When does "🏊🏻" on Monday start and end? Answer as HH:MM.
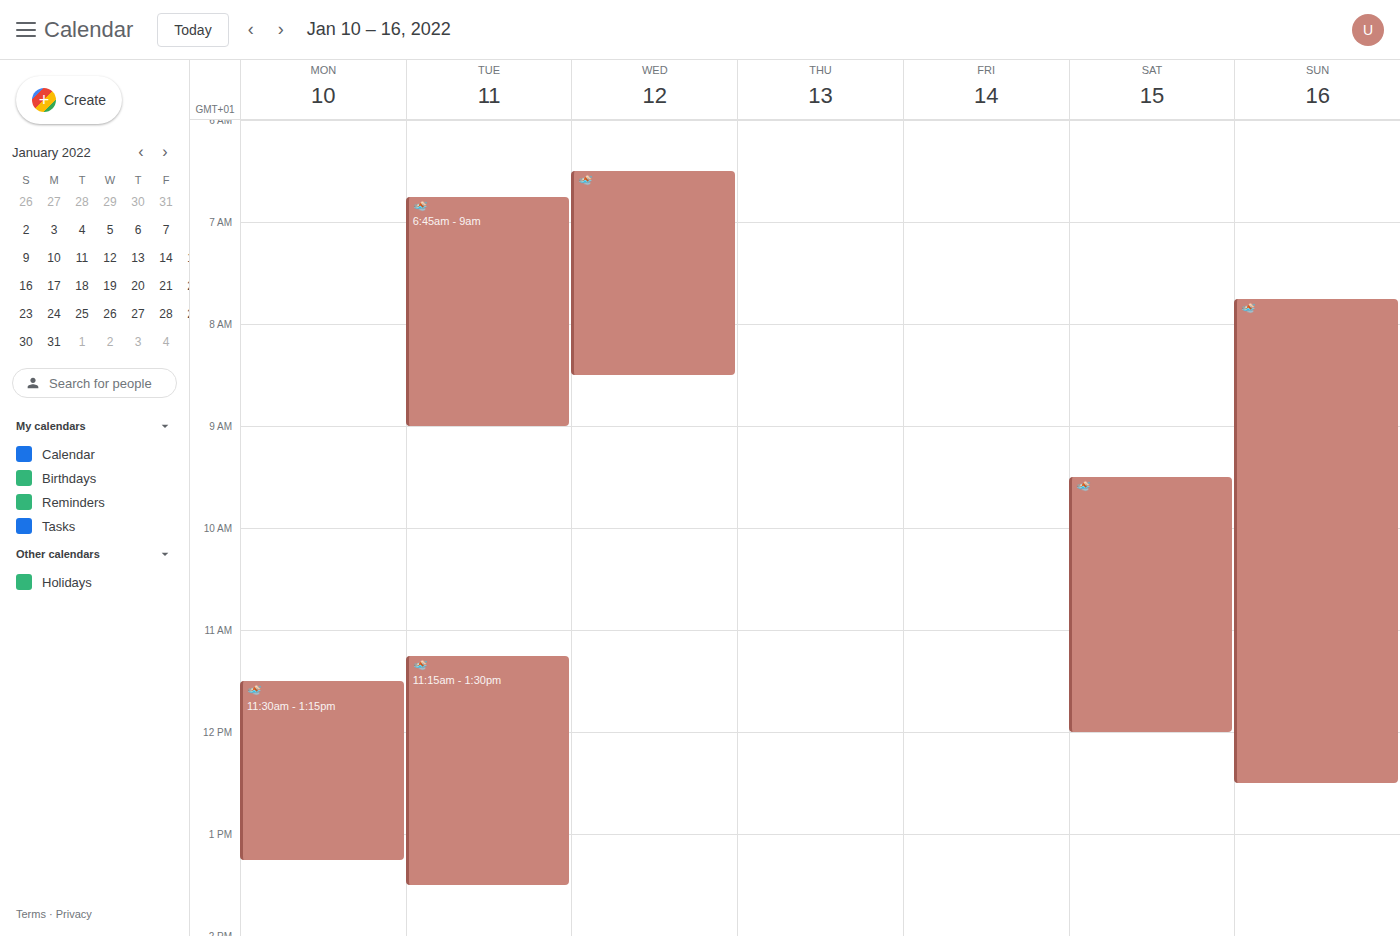
11:30 to 13:15